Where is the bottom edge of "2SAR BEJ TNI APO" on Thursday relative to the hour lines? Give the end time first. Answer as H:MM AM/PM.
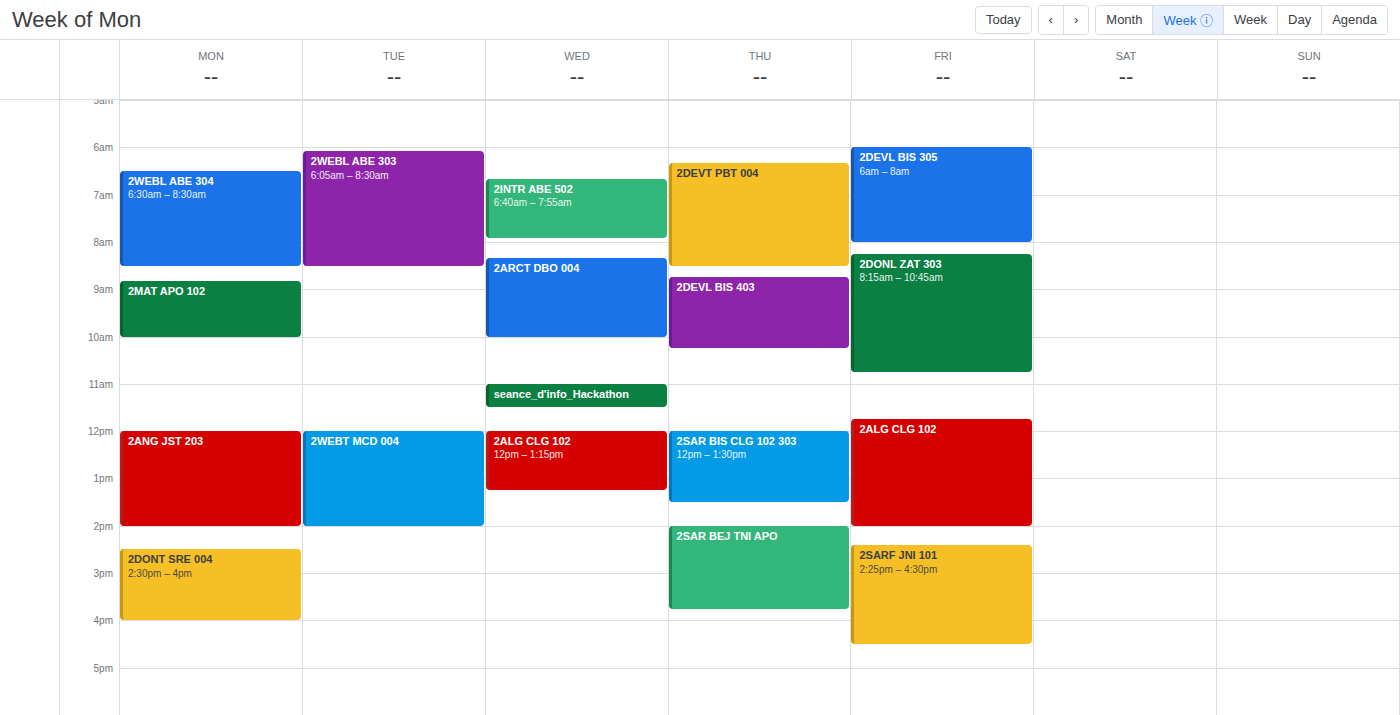
3:45 PM -- neither: three quarters of the way from the 3 PM line to the 4 PM line.